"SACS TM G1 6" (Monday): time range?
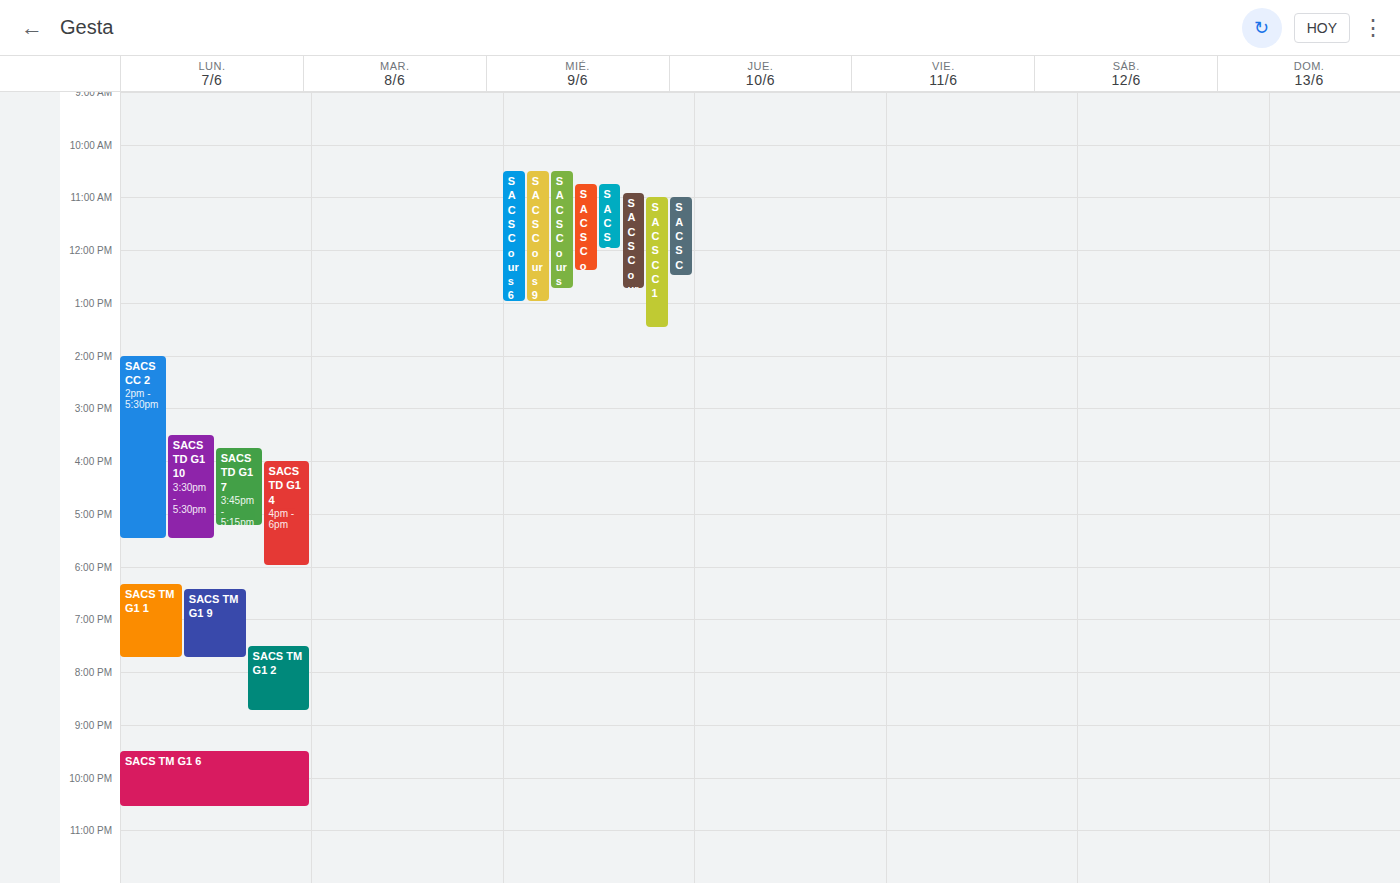
9:30 PM to 10:35 PM